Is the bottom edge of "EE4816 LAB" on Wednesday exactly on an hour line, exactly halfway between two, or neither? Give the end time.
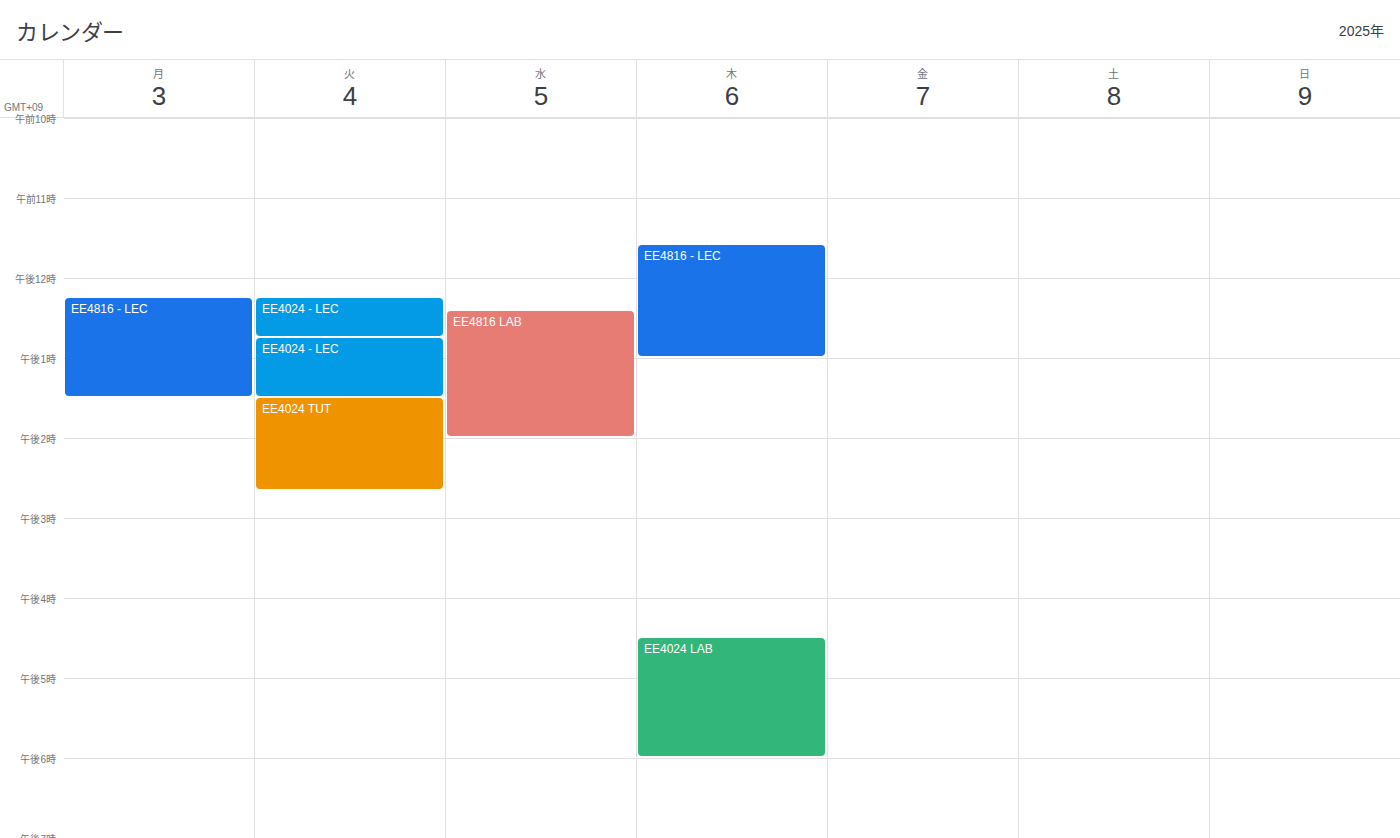
2:00 PM -- exactly on the 2 PM line.